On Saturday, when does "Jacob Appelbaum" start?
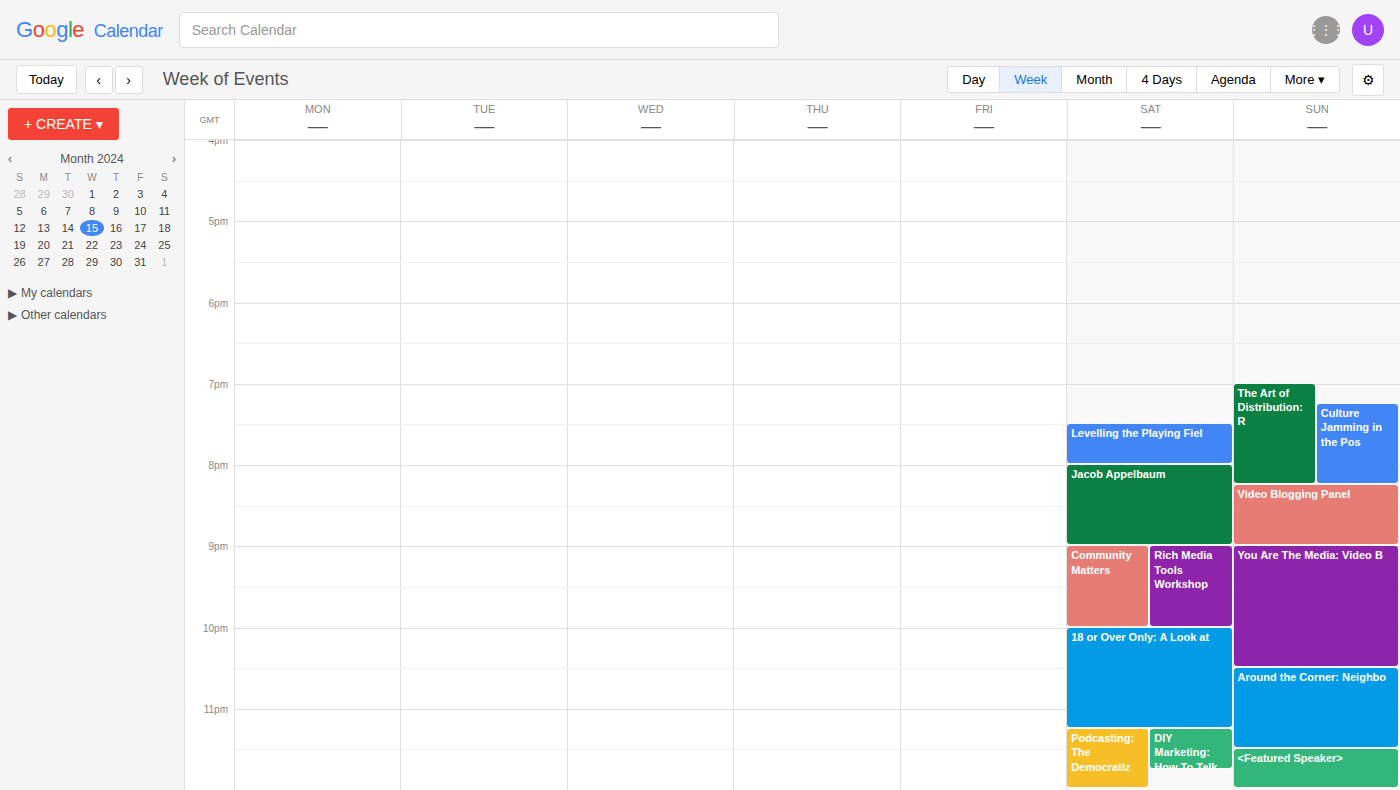
8:00 PM